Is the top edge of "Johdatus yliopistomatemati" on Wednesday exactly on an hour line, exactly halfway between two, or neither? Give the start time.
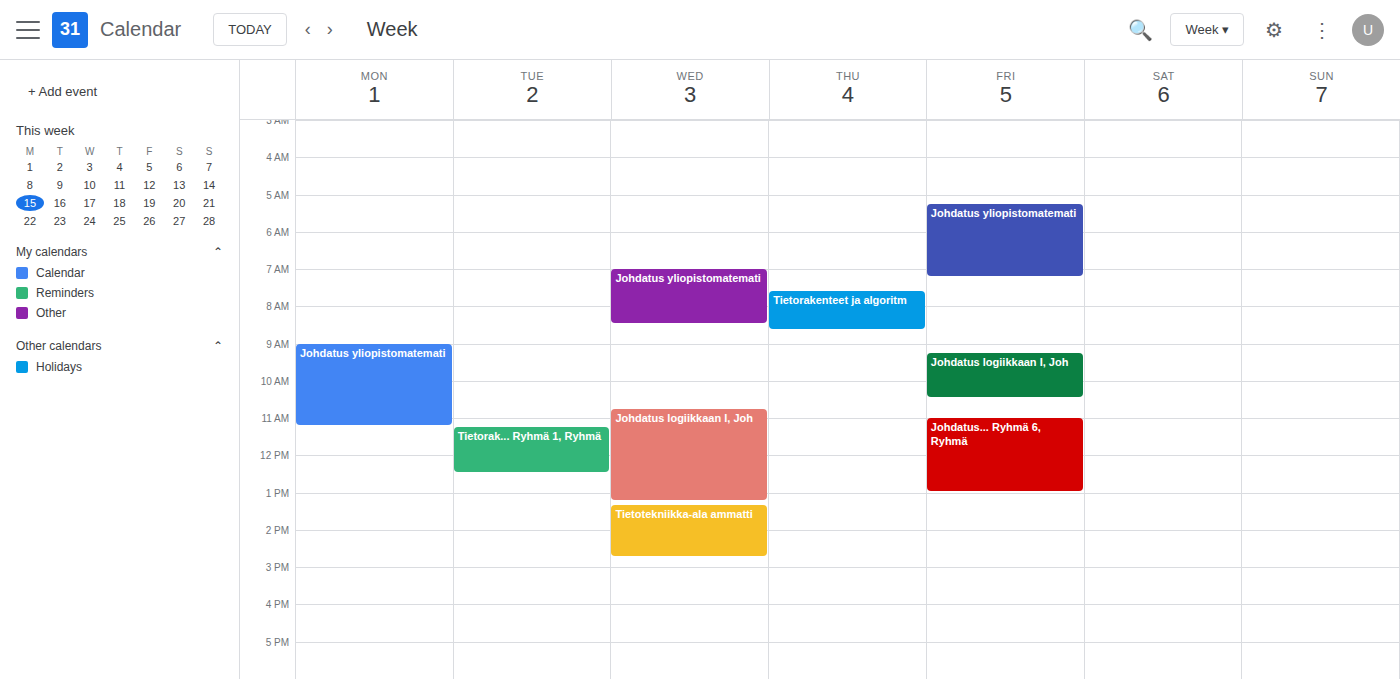
7:00 AM -- exactly on the 7 AM line.